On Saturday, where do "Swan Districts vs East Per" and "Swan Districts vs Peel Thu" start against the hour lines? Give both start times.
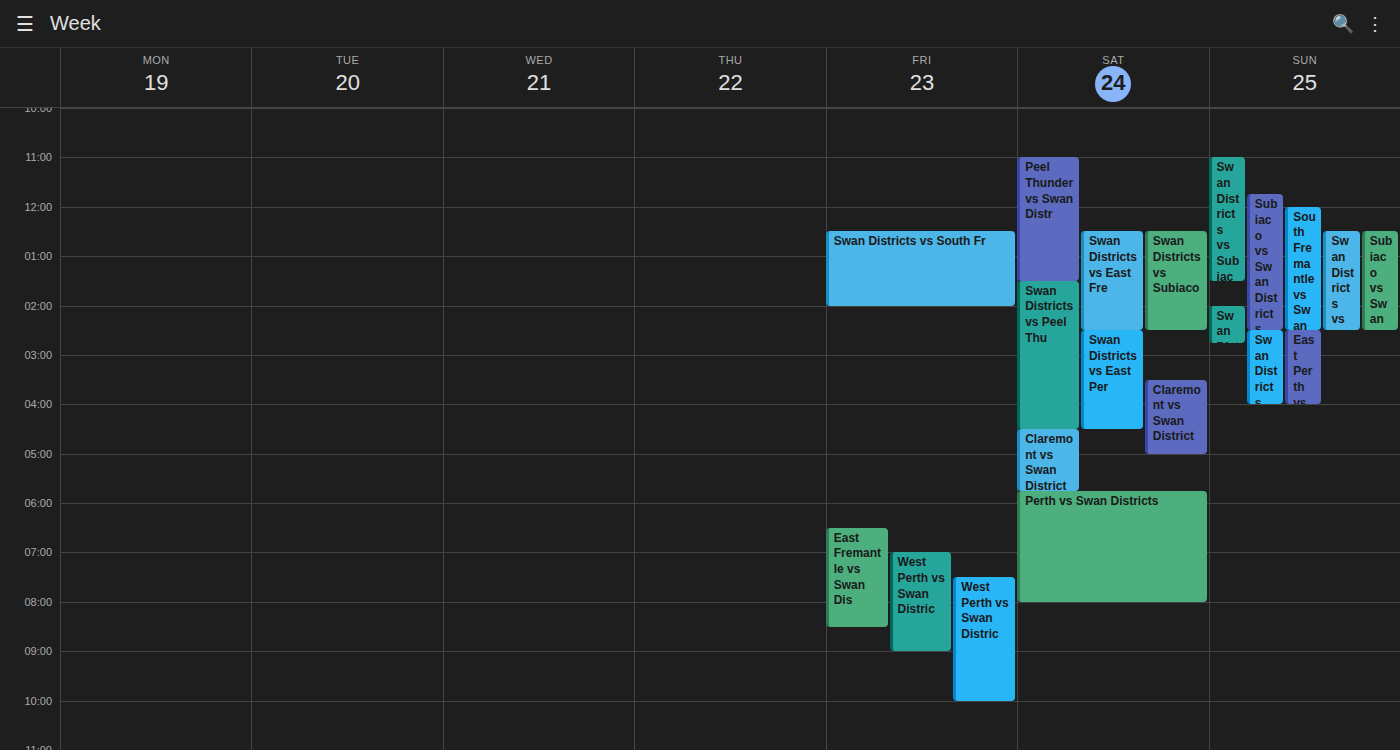
"Swan Districts vs East Per": 2:30 PM, halfway between the 2 PM and 3 PM lines. "Swan Districts vs Peel Thu": 1:30 PM, halfway between the 1 PM and 2 PM lines.